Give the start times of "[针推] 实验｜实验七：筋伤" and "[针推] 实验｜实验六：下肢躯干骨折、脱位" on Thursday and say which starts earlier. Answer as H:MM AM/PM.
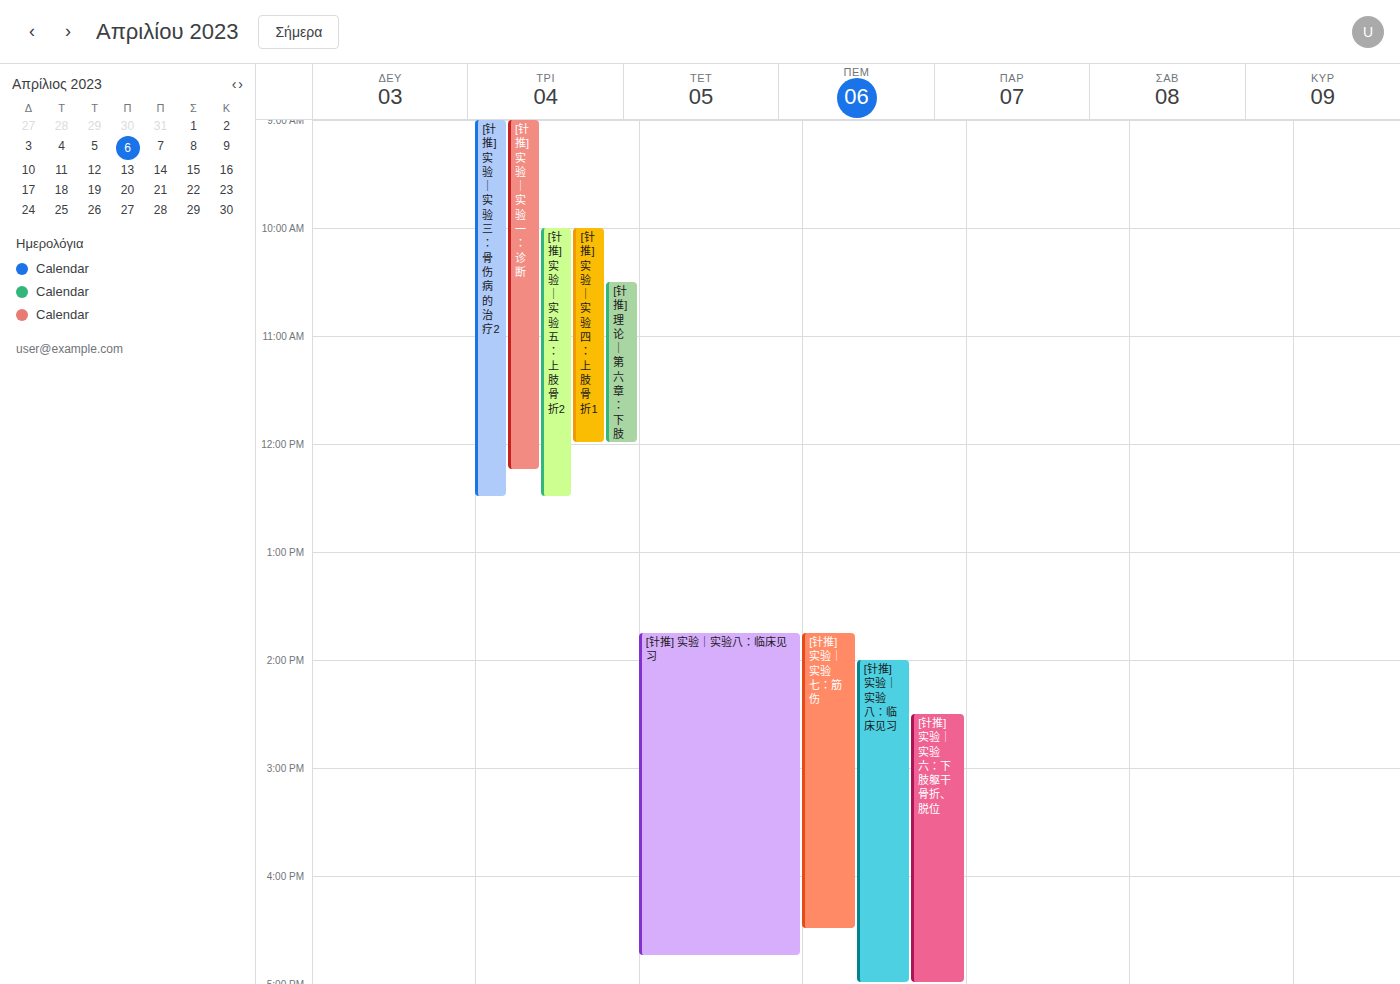
"[针推] 实验｜实验七：筋伤" 1:45 PM; "[针推] 实验｜实验六：下肢躯干骨折、脱位" 2:30 PM.